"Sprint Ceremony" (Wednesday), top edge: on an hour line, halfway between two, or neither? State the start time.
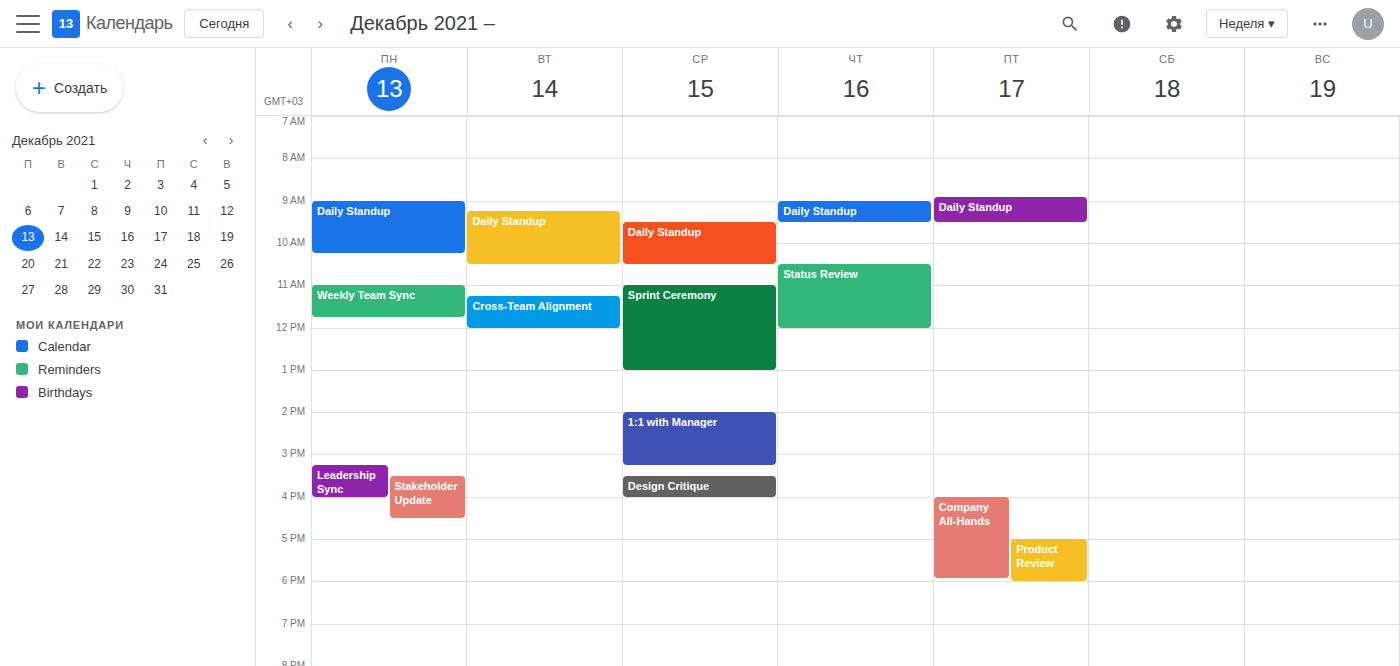
11:00 AM -- exactly on the 11 AM line.